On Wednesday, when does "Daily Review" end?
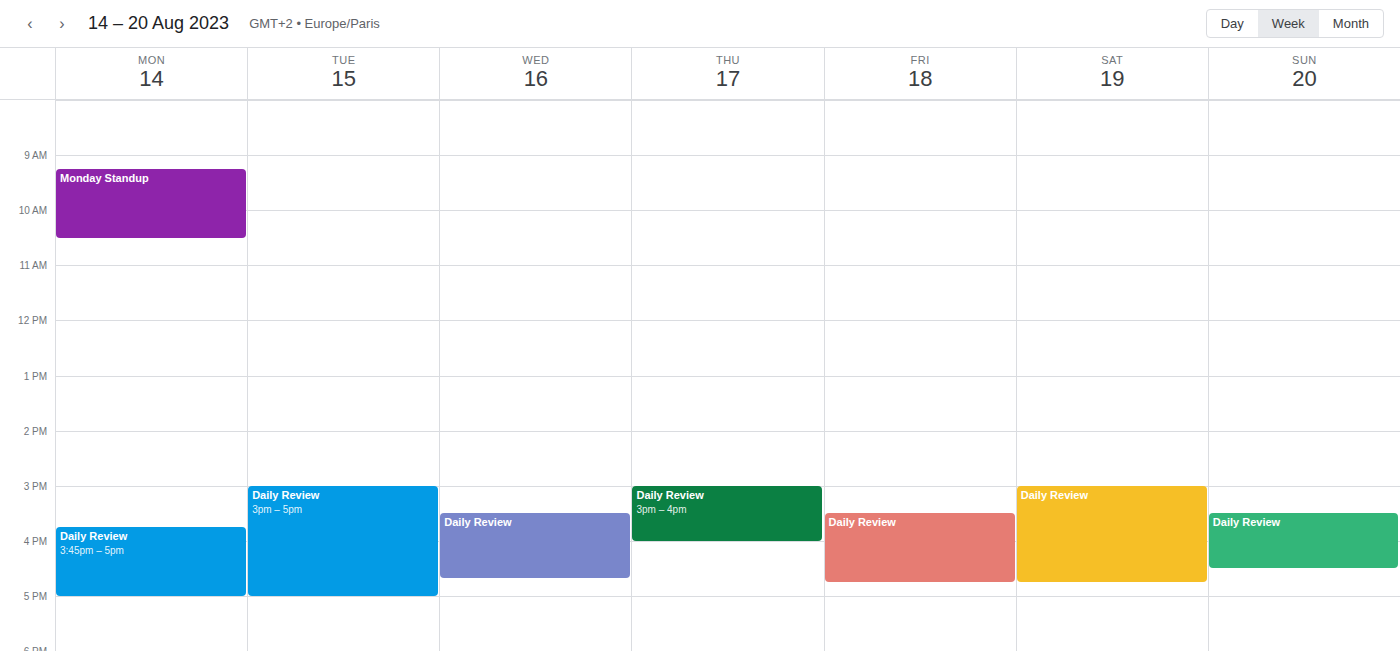
4:40 PM